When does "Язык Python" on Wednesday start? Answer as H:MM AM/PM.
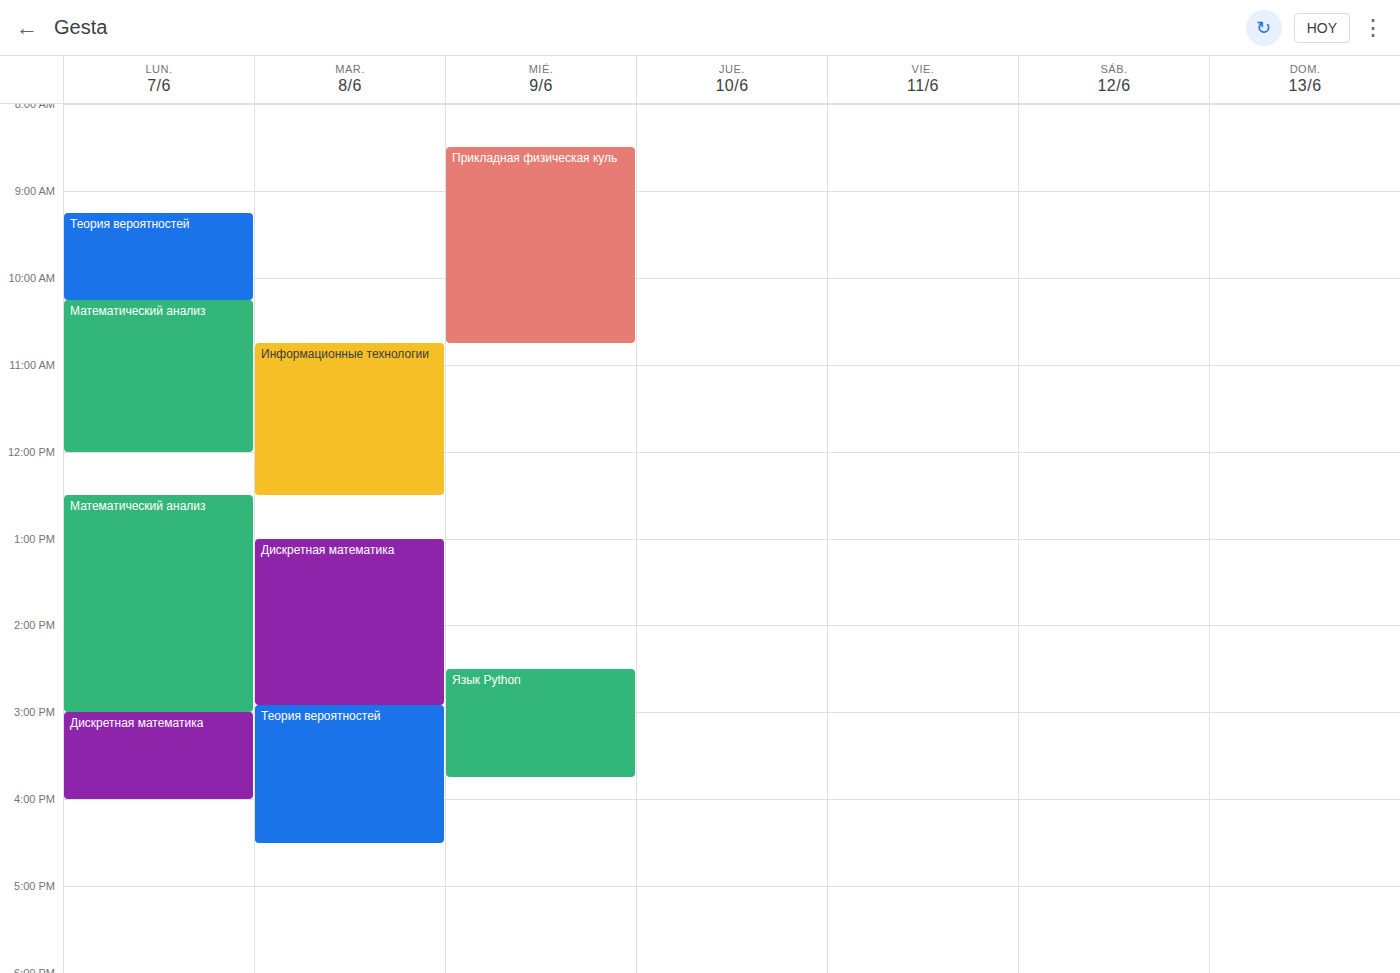
2:30 PM